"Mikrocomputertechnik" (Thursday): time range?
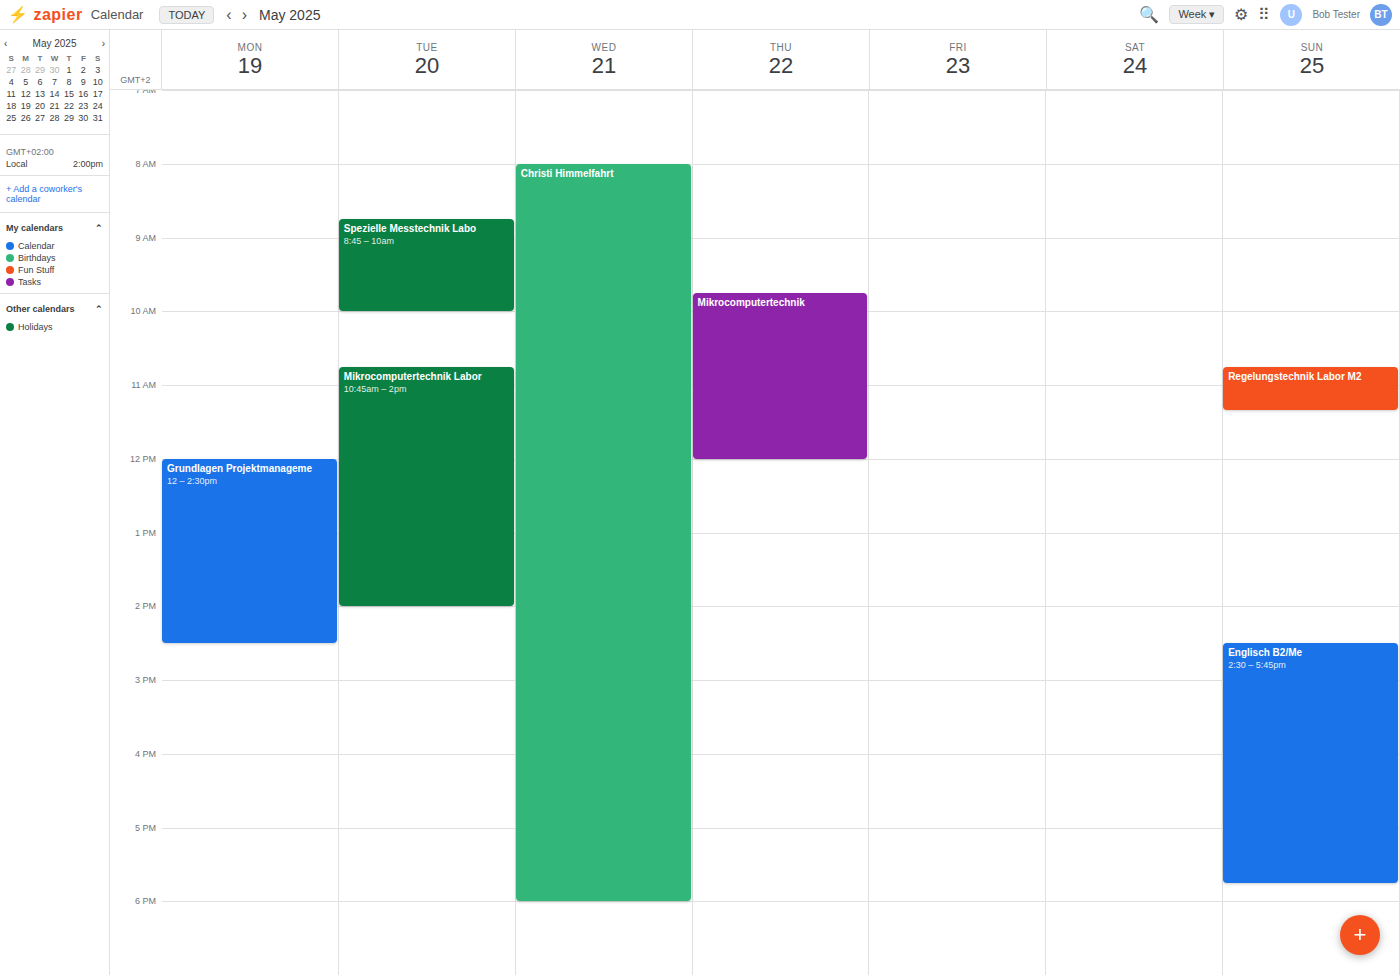
9:45 AM to 12:00 PM